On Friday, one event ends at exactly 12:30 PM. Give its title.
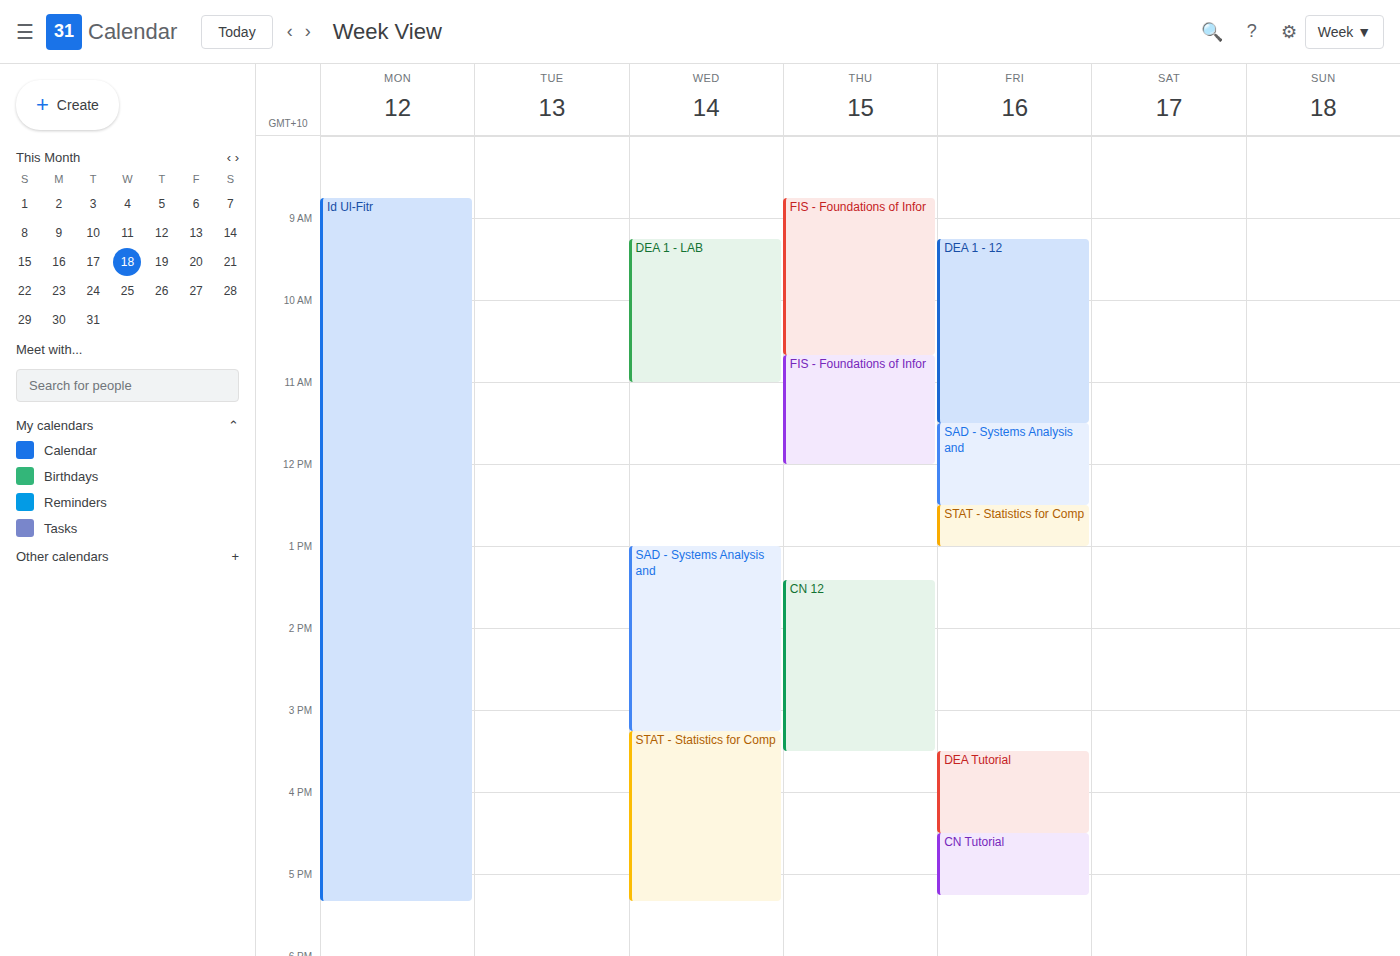
"SAD - Systems Analysis and"